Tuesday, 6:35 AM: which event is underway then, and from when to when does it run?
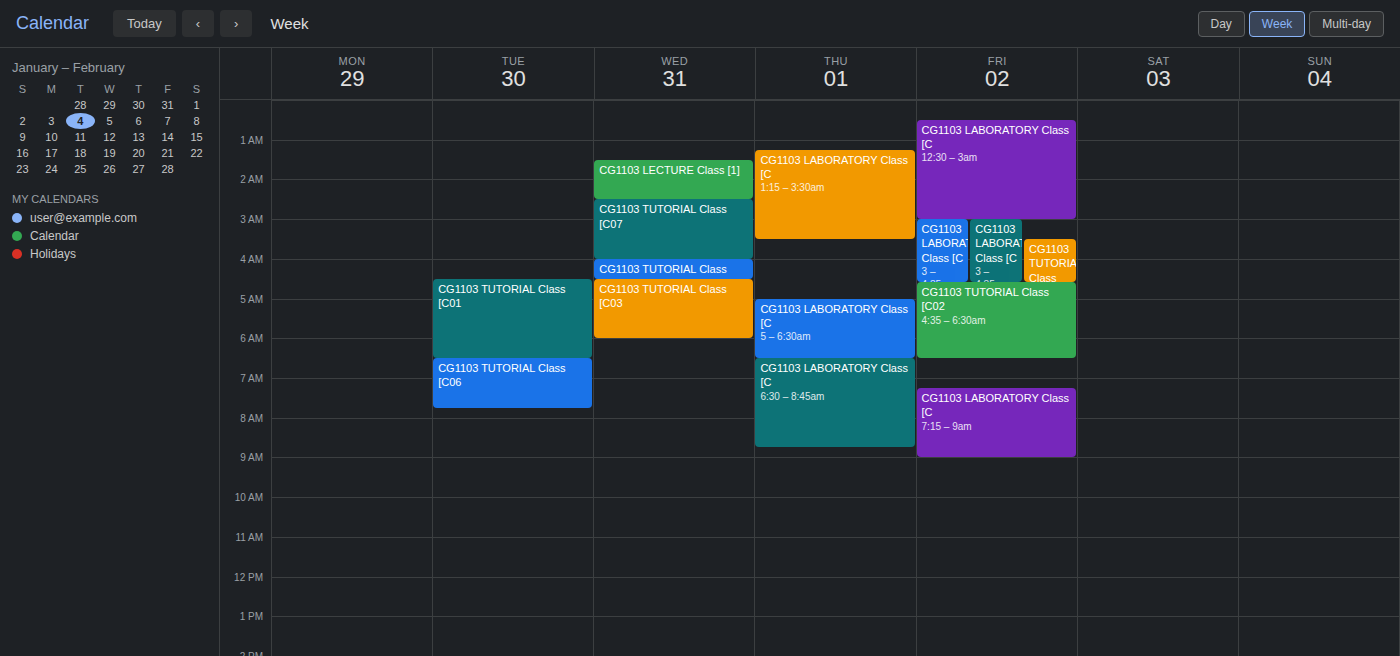
"CG1103 TUTORIAL Class [C06", 6:30 AM to 7:45 AM